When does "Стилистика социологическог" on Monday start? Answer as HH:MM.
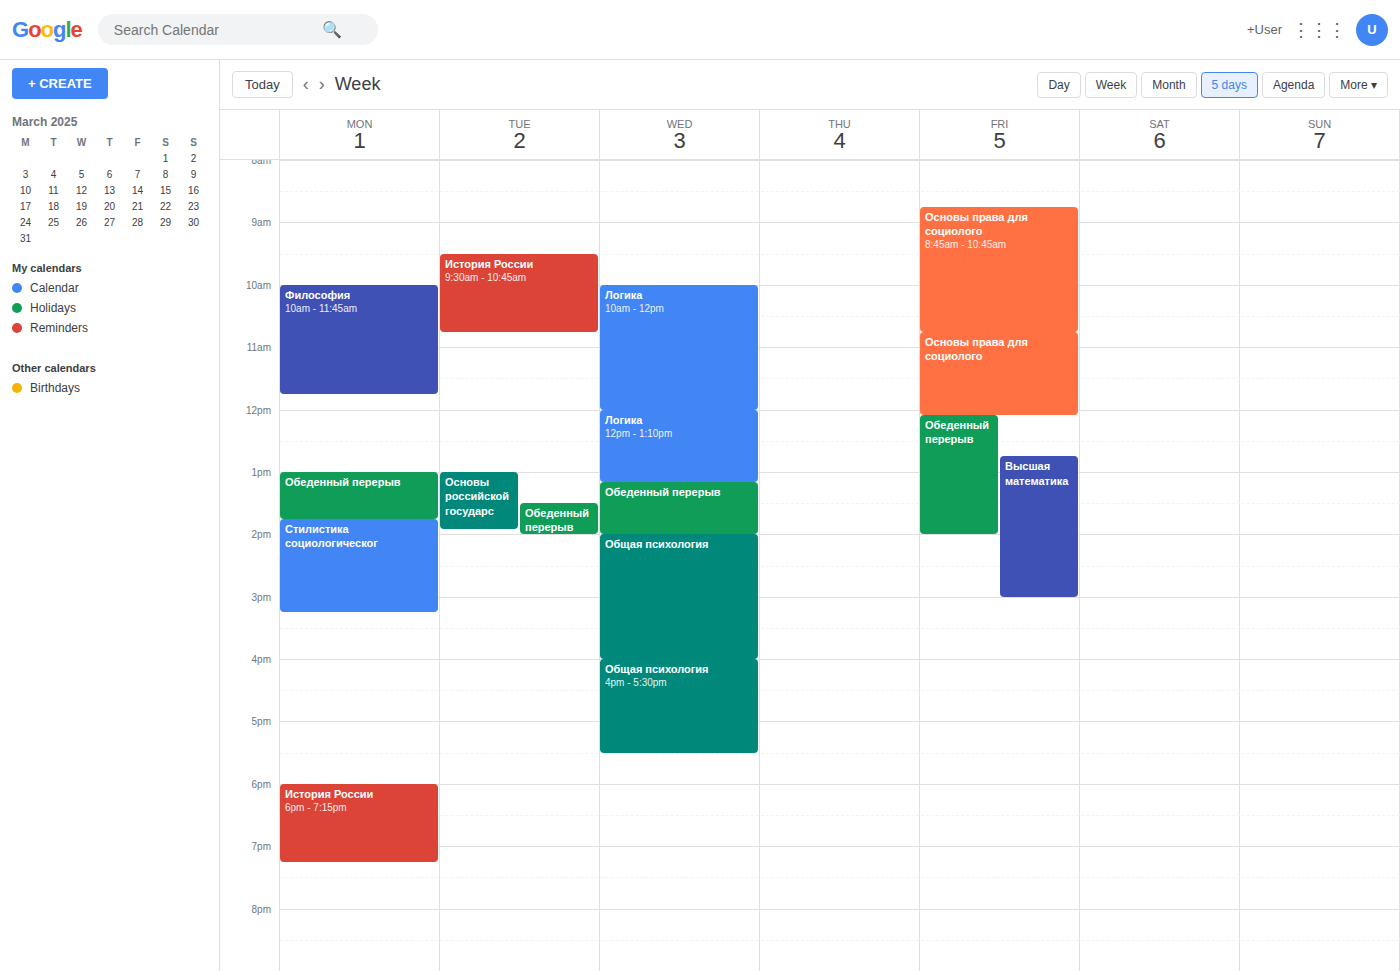
13:45